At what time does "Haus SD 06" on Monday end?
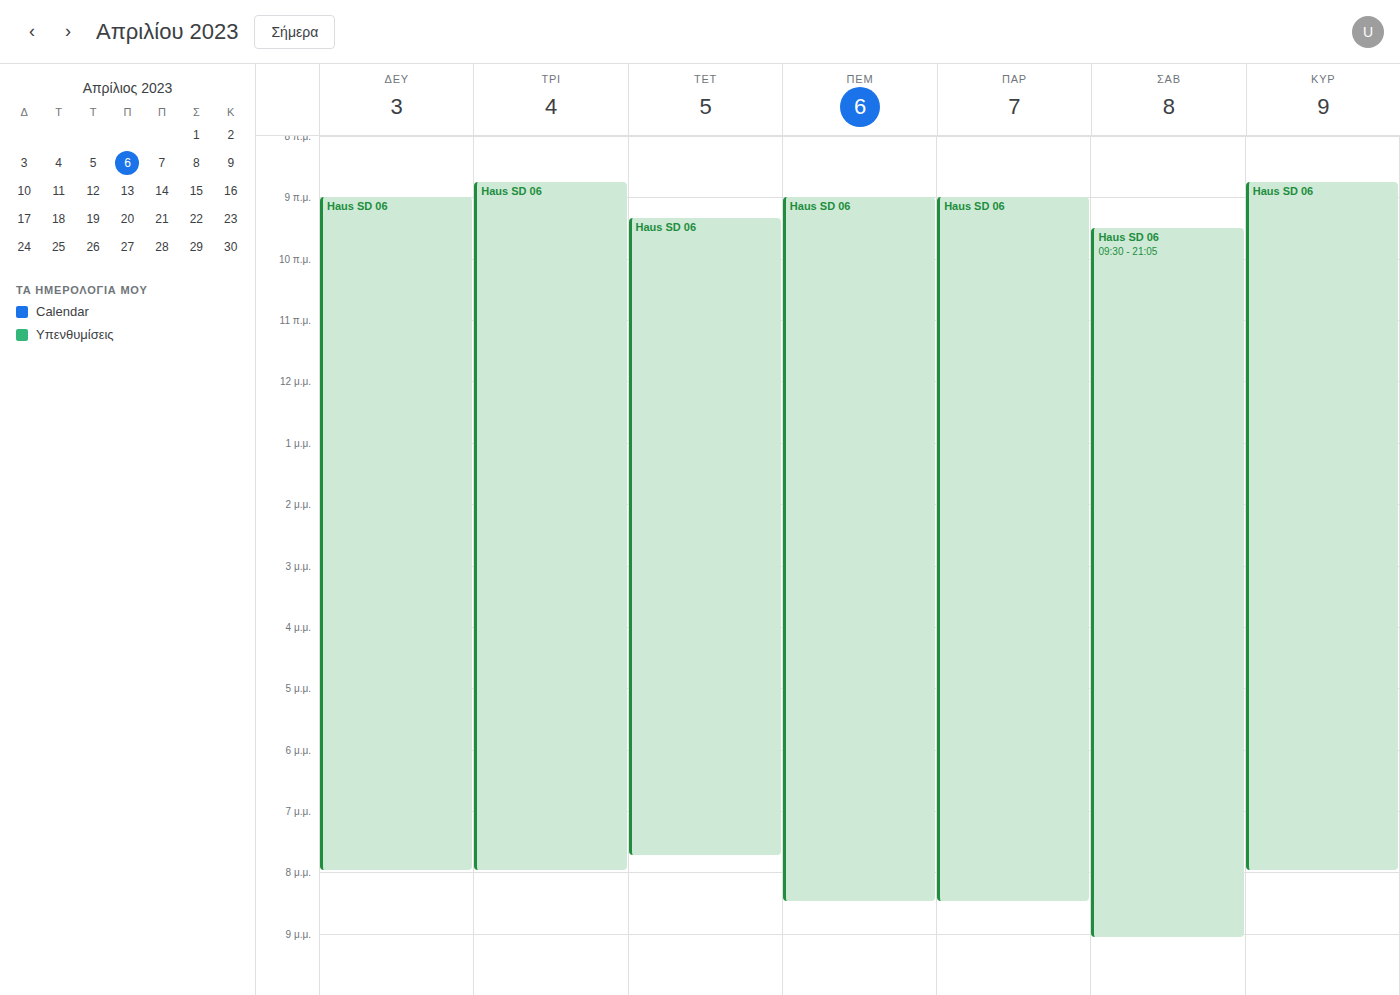
8:00 PM